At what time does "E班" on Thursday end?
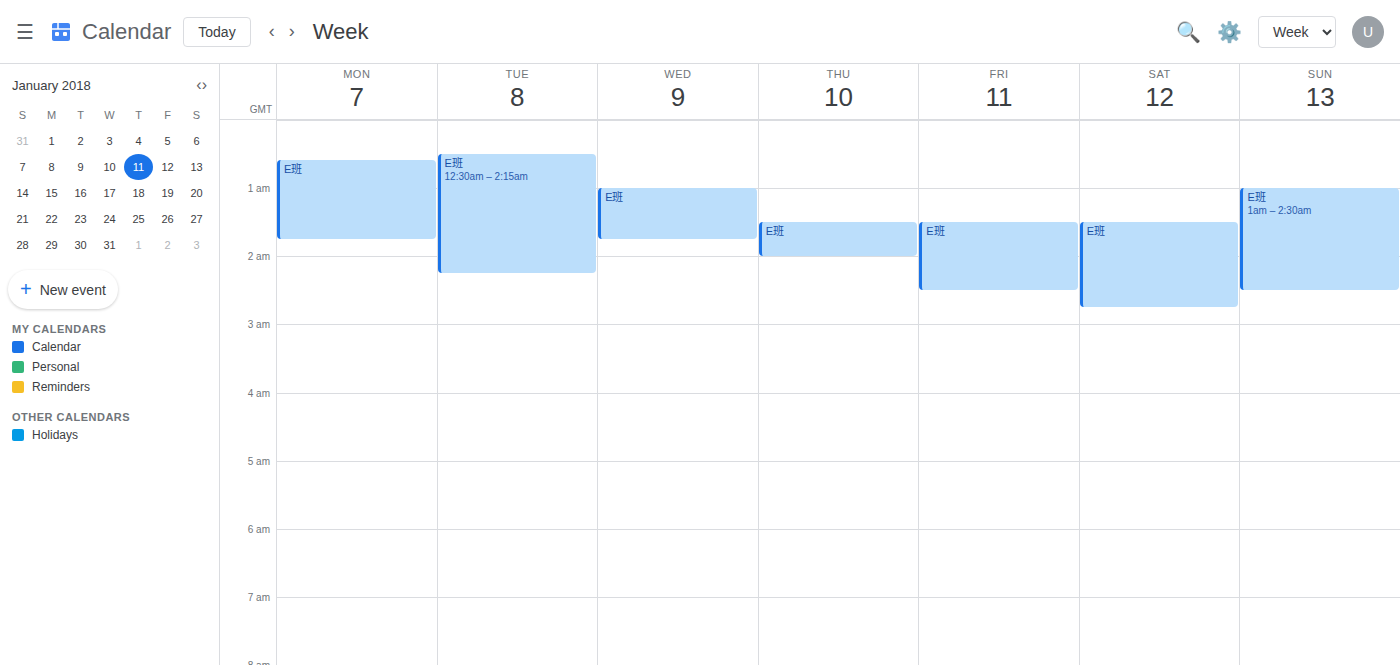
2:00 AM